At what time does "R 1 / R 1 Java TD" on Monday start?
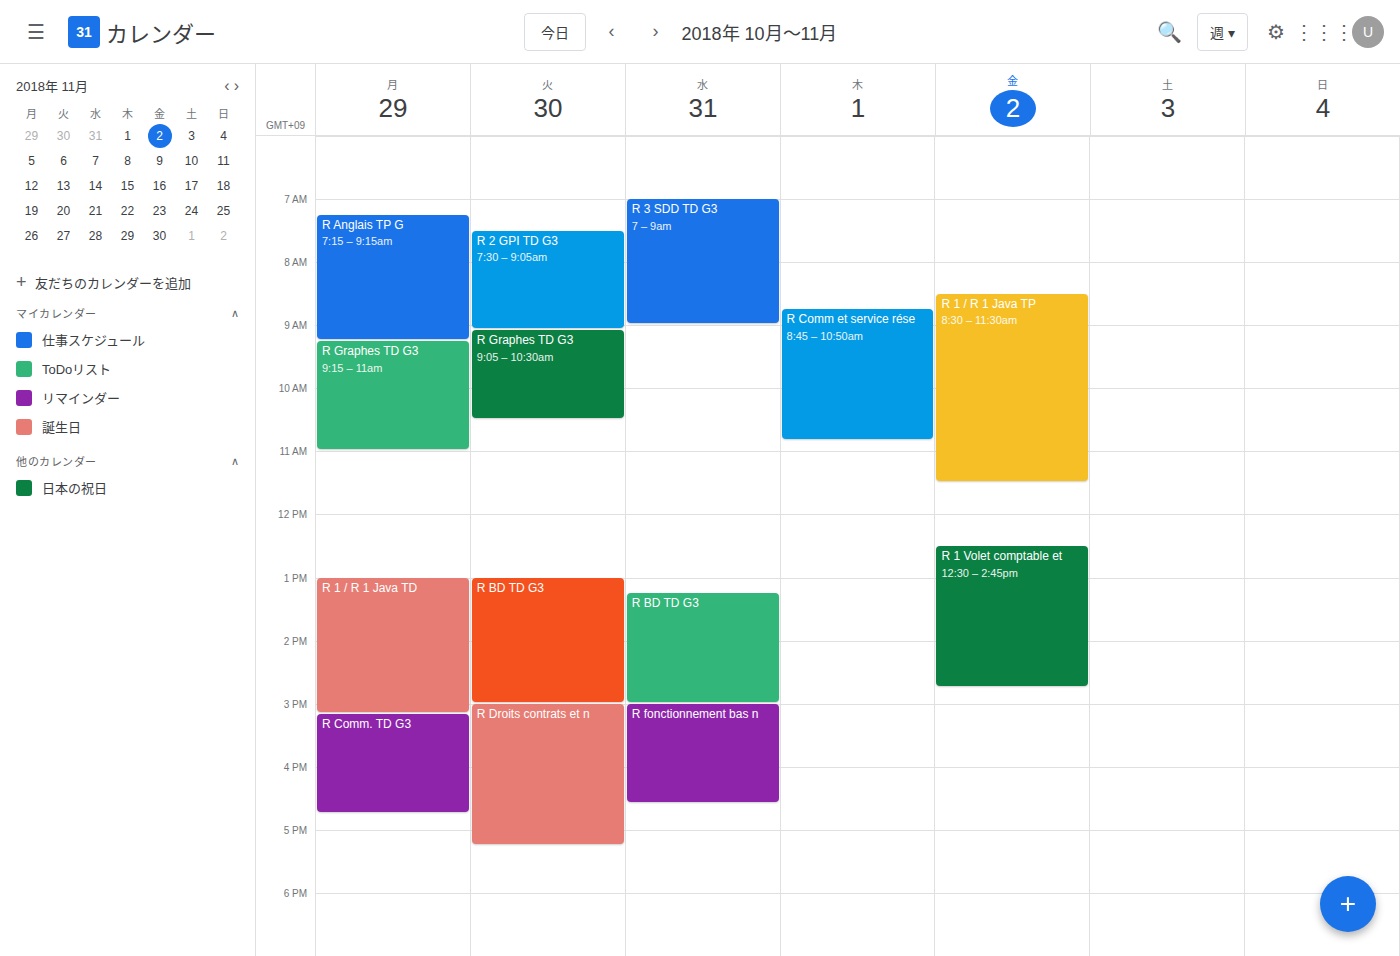
1:00 PM